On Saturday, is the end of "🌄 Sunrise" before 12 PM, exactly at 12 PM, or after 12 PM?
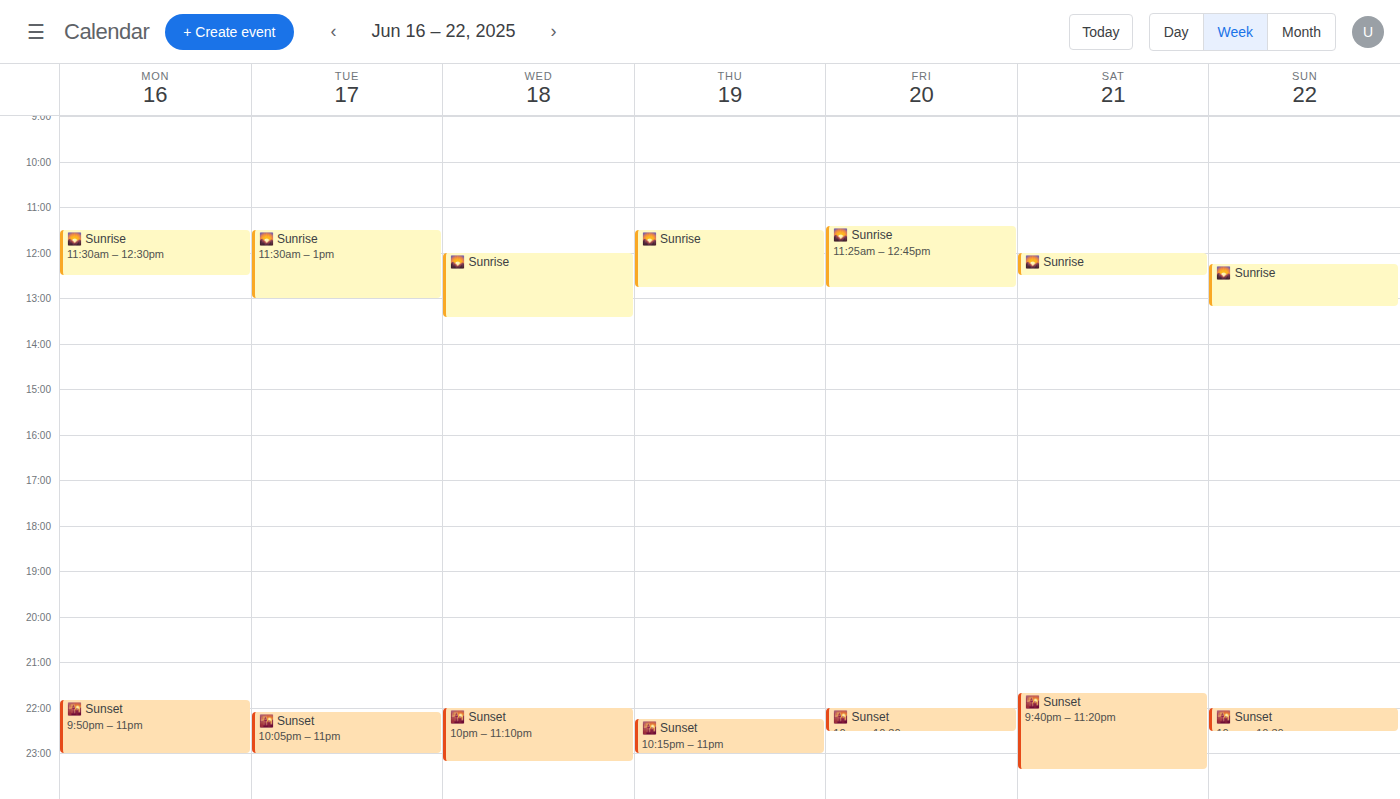
12:30 PM -- after 12 PM, 30 minutes below the 12 PM line.